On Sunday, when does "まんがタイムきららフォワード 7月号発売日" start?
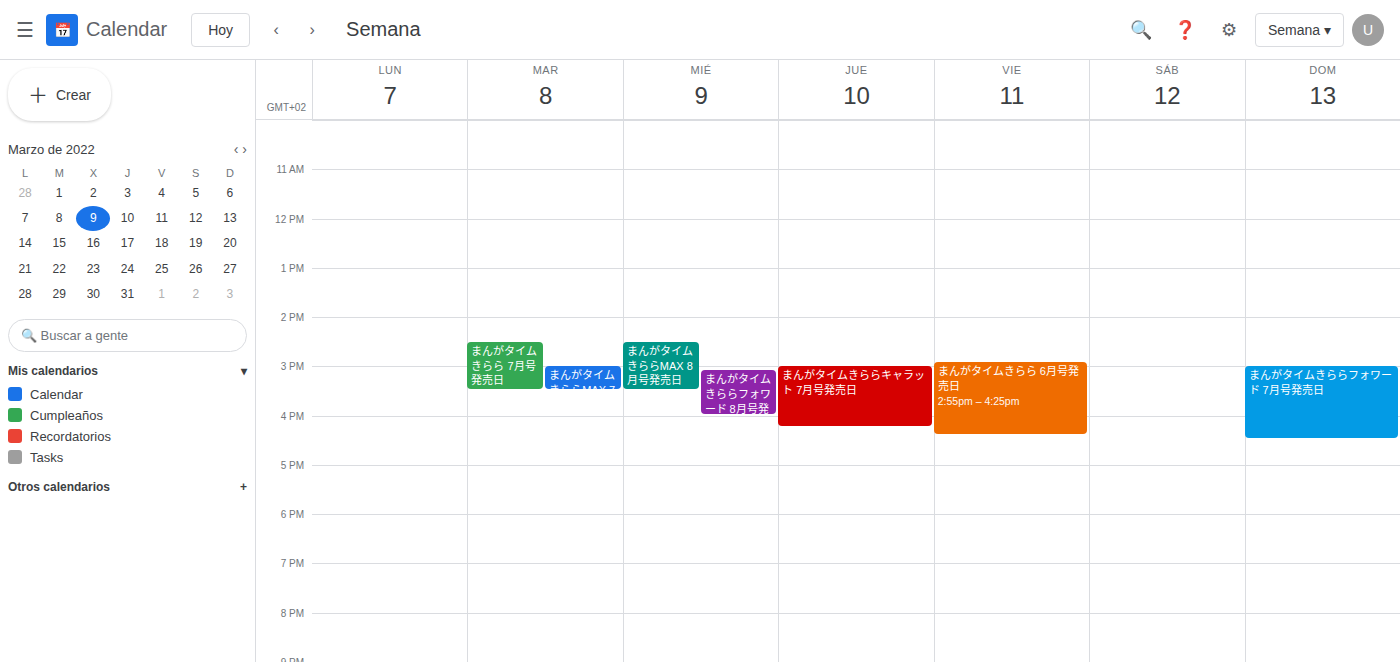
15:00